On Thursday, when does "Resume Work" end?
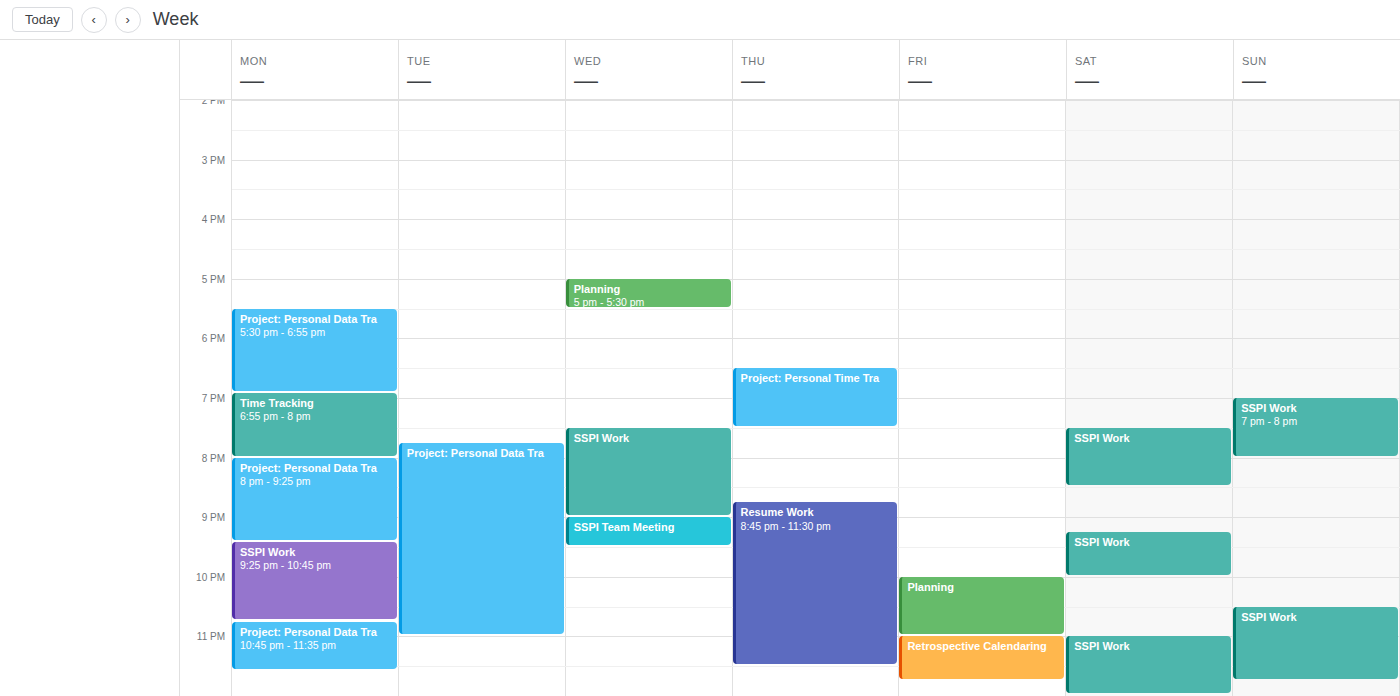
11:30 PM